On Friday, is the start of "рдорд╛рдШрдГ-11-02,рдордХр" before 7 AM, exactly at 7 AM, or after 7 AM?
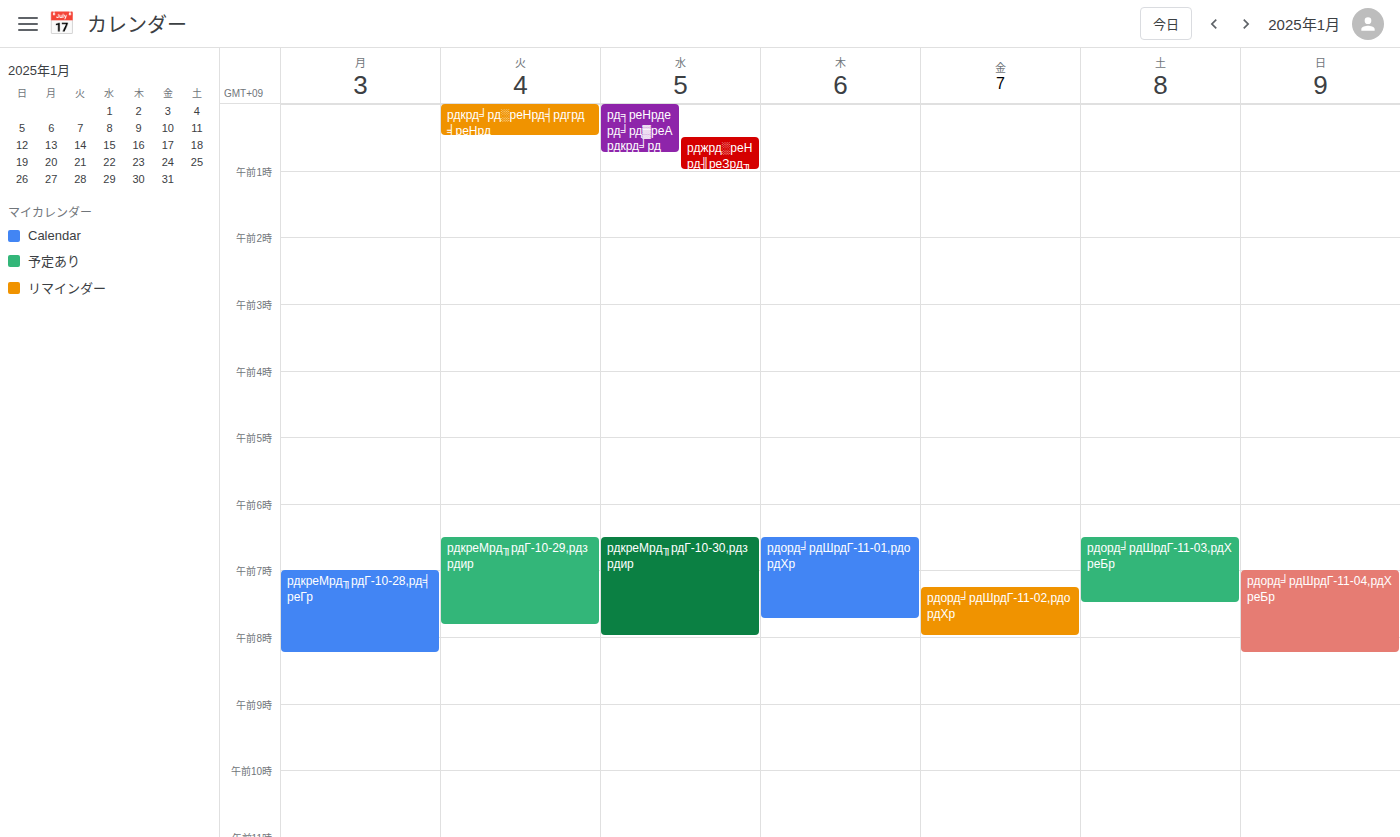
7:15 AM -- after 7 AM, 15 minutes below the 7 AM line.